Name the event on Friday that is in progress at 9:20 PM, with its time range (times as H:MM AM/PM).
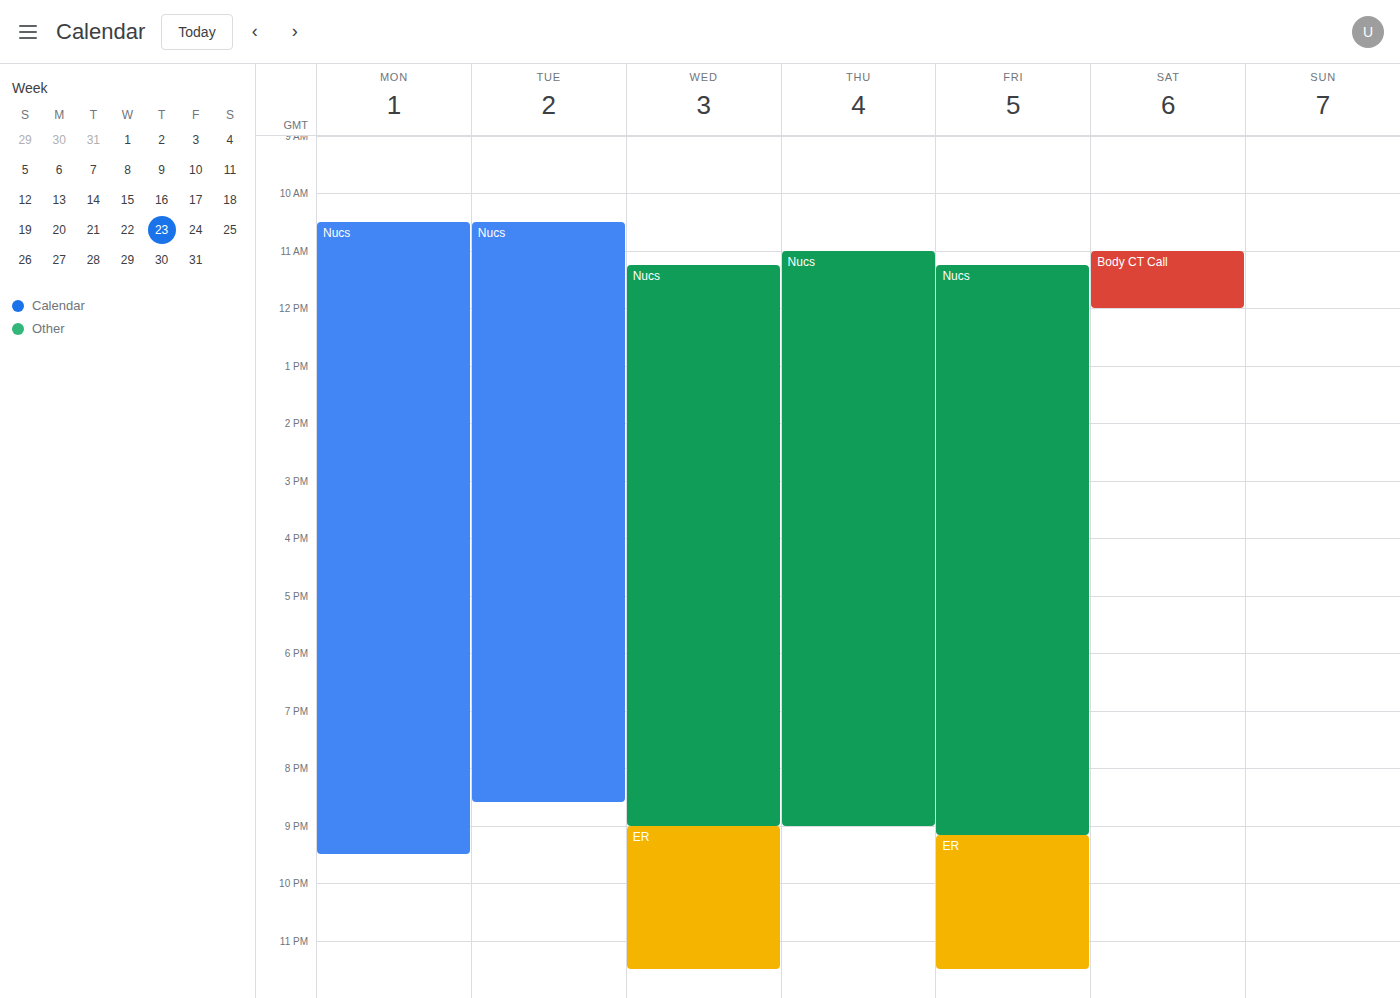
"ER", 9:10 PM to 11:30 PM